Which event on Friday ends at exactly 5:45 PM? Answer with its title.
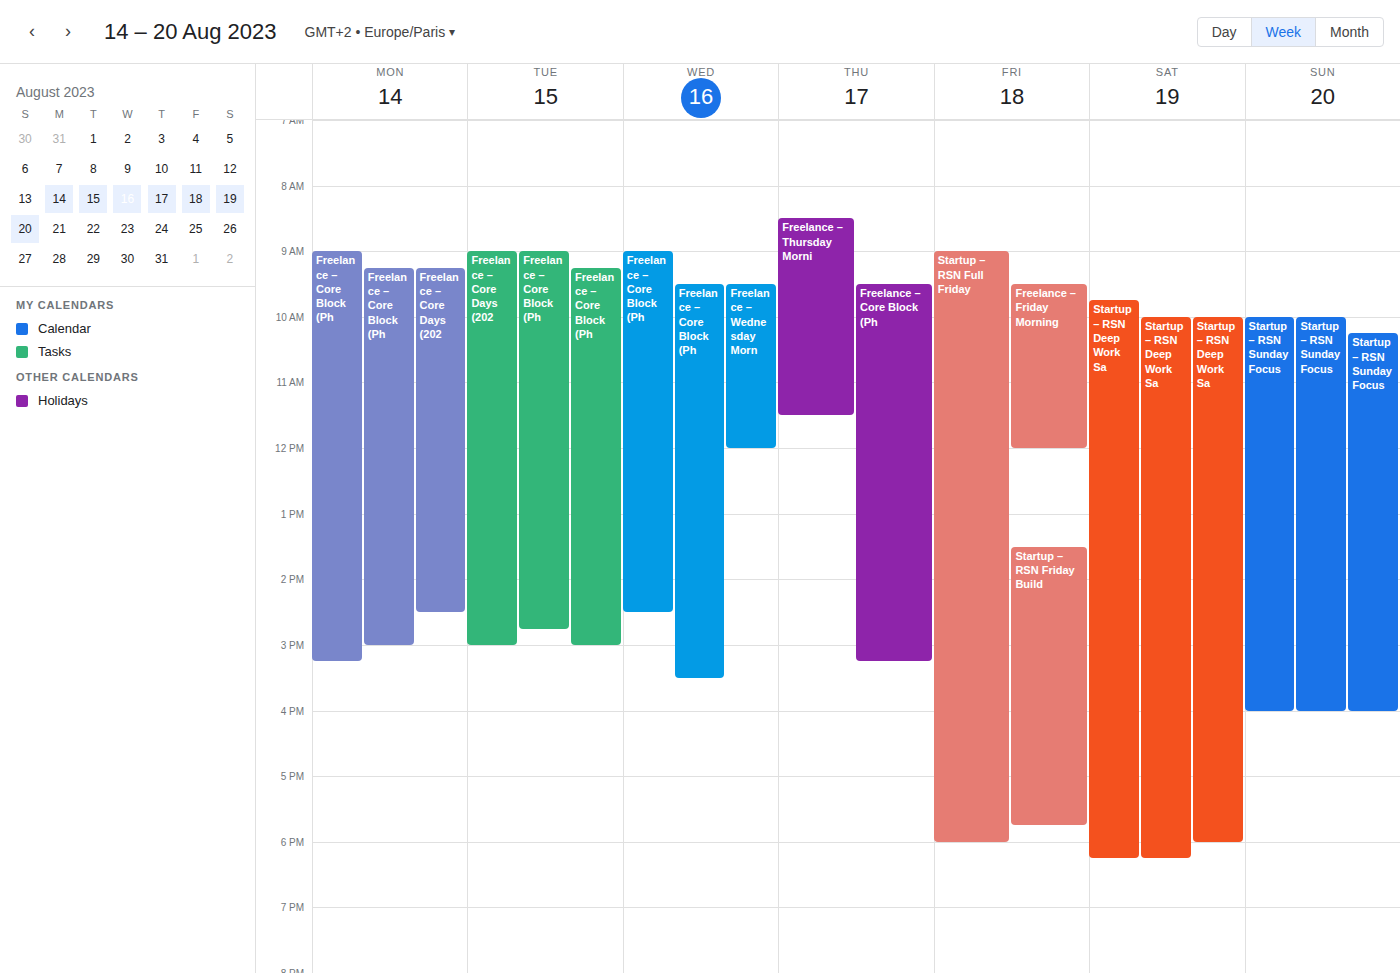
"Startup – RSN Friday Build"